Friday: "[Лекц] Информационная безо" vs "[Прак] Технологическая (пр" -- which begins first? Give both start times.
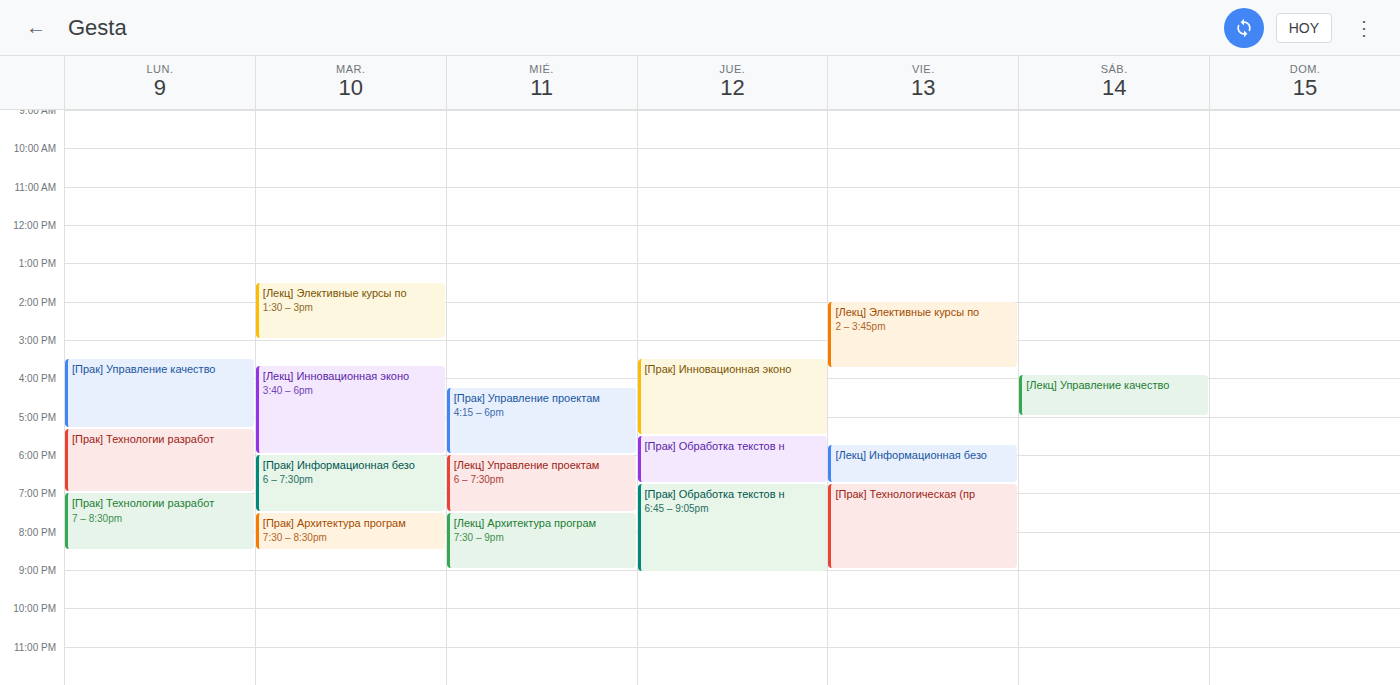
"[Лекц] Информационная безо" 5:45 PM; "[Прак] Технологическая (пр" 6:45 PM.